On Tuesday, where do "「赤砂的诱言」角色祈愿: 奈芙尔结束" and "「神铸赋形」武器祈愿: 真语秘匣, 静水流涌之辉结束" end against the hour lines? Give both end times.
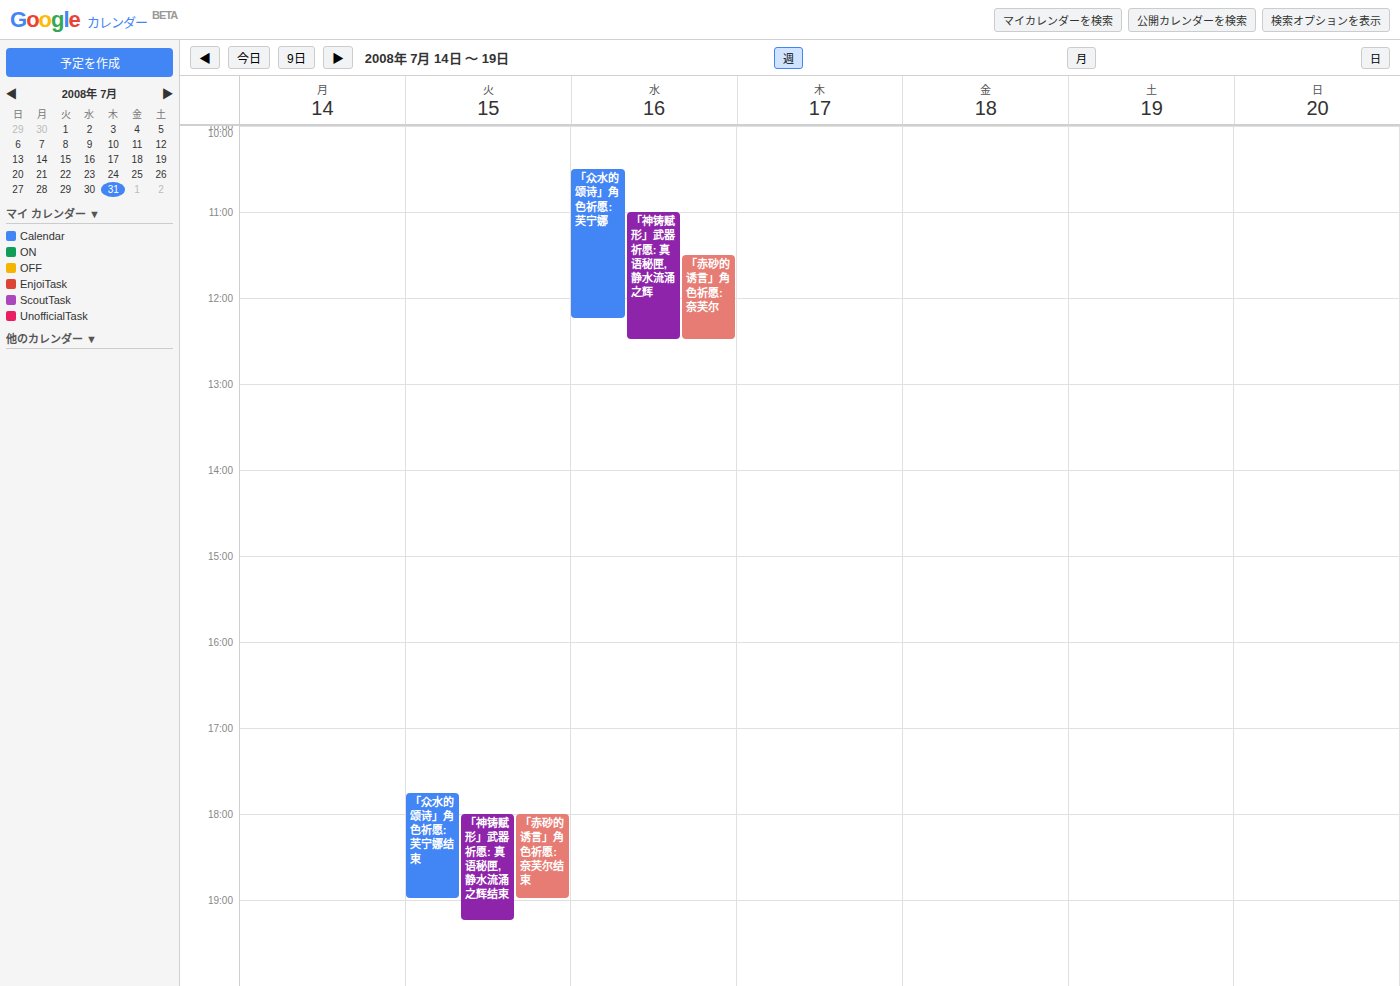
"「赤砂的诱言」角色祈愿: 奈芙尔结束": 7:00 PM, exactly on the 7 PM line. "「神铸赋形」武器祈愿: 真语秘匣, 静水流涌之辉结束": 7:15 PM, neither: a quarter of the way from the 7 PM line to the 8 PM line.